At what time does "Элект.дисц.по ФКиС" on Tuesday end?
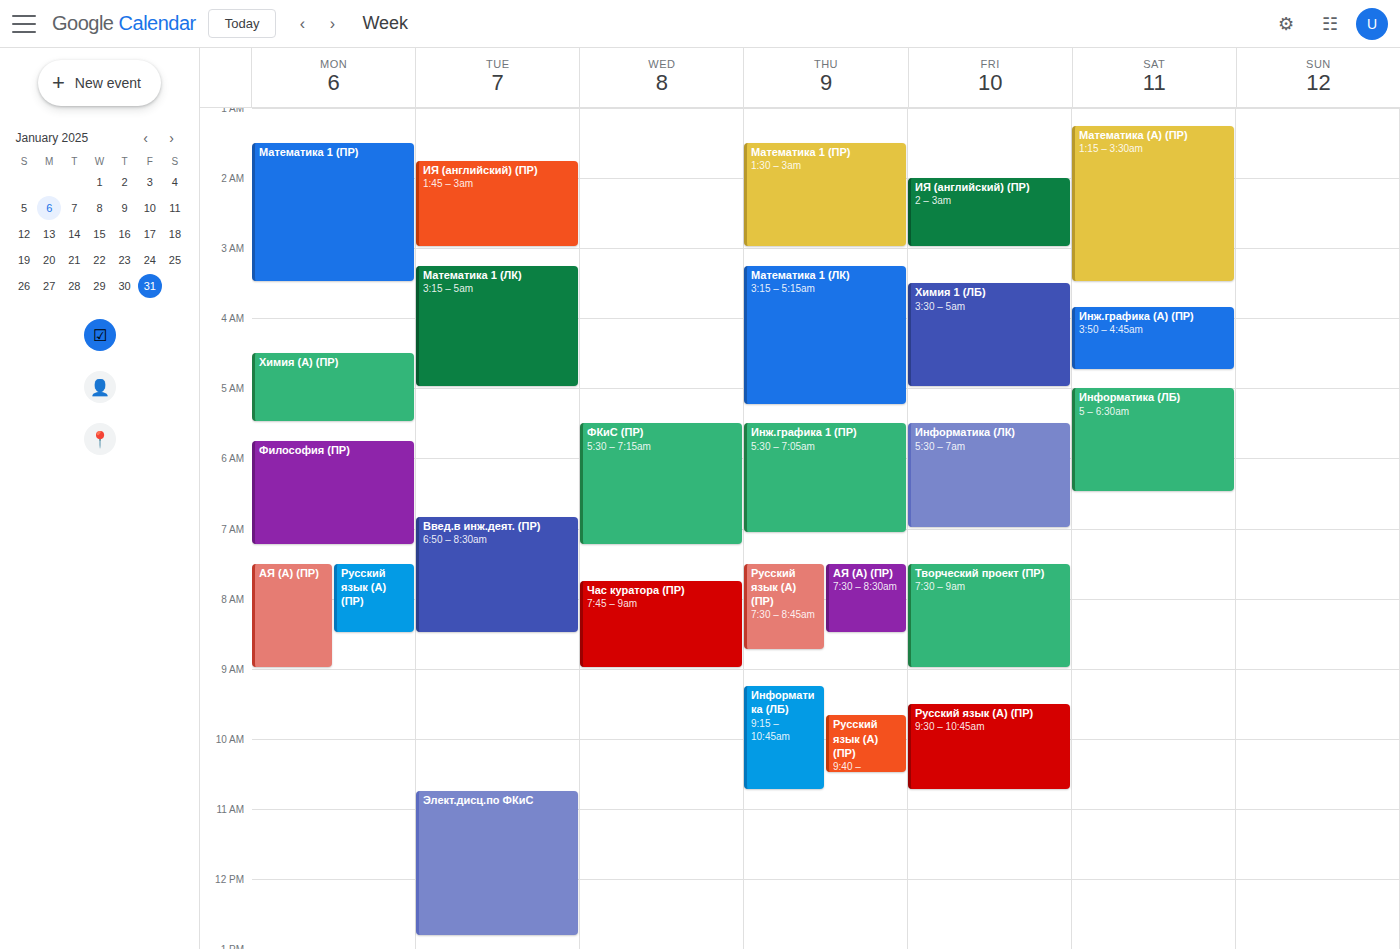
12:50 PM